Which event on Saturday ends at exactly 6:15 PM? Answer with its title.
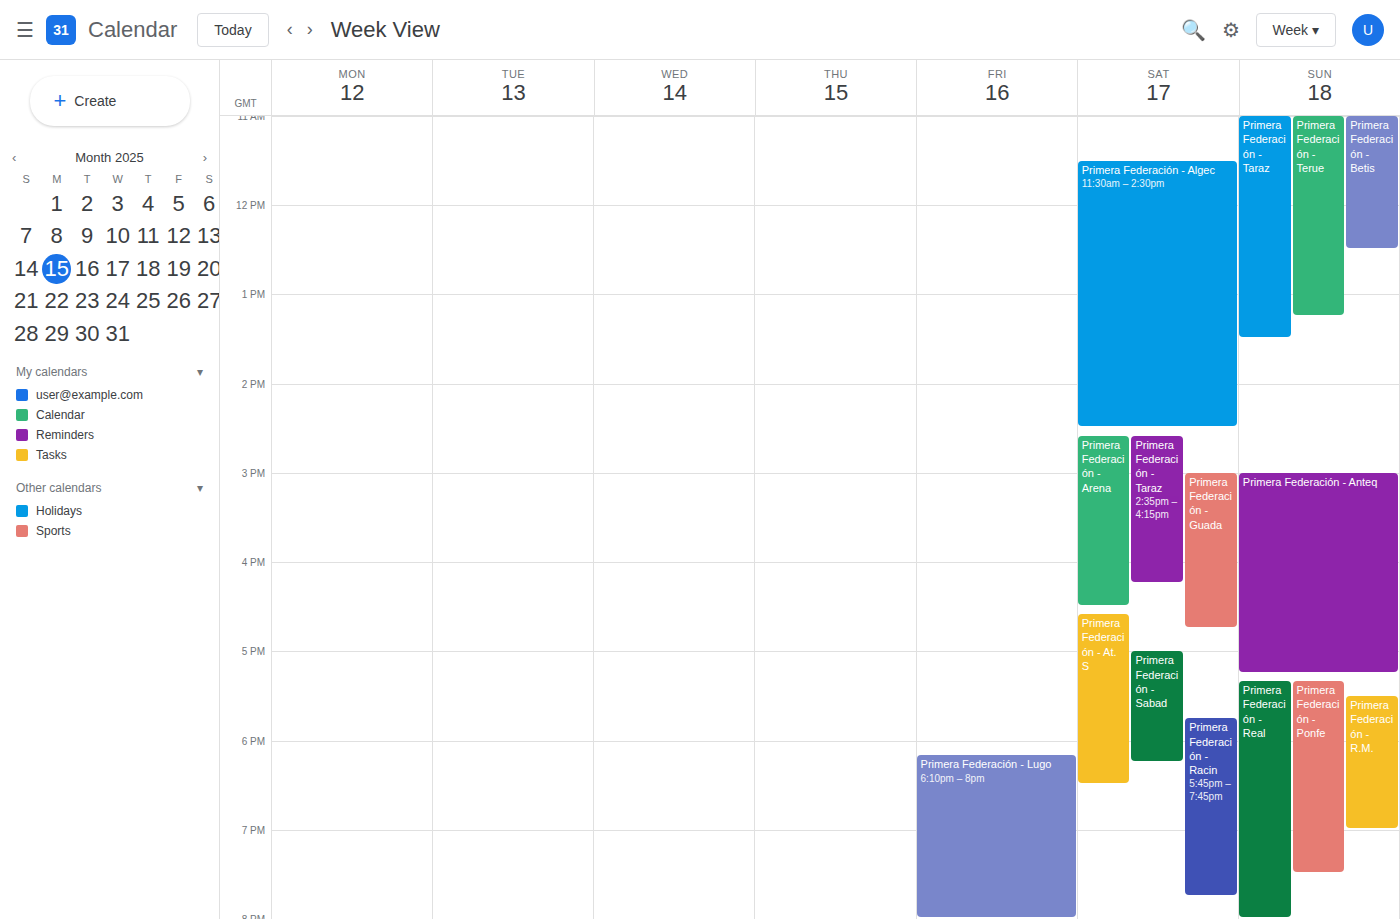
"Primera Federación - Sabad"